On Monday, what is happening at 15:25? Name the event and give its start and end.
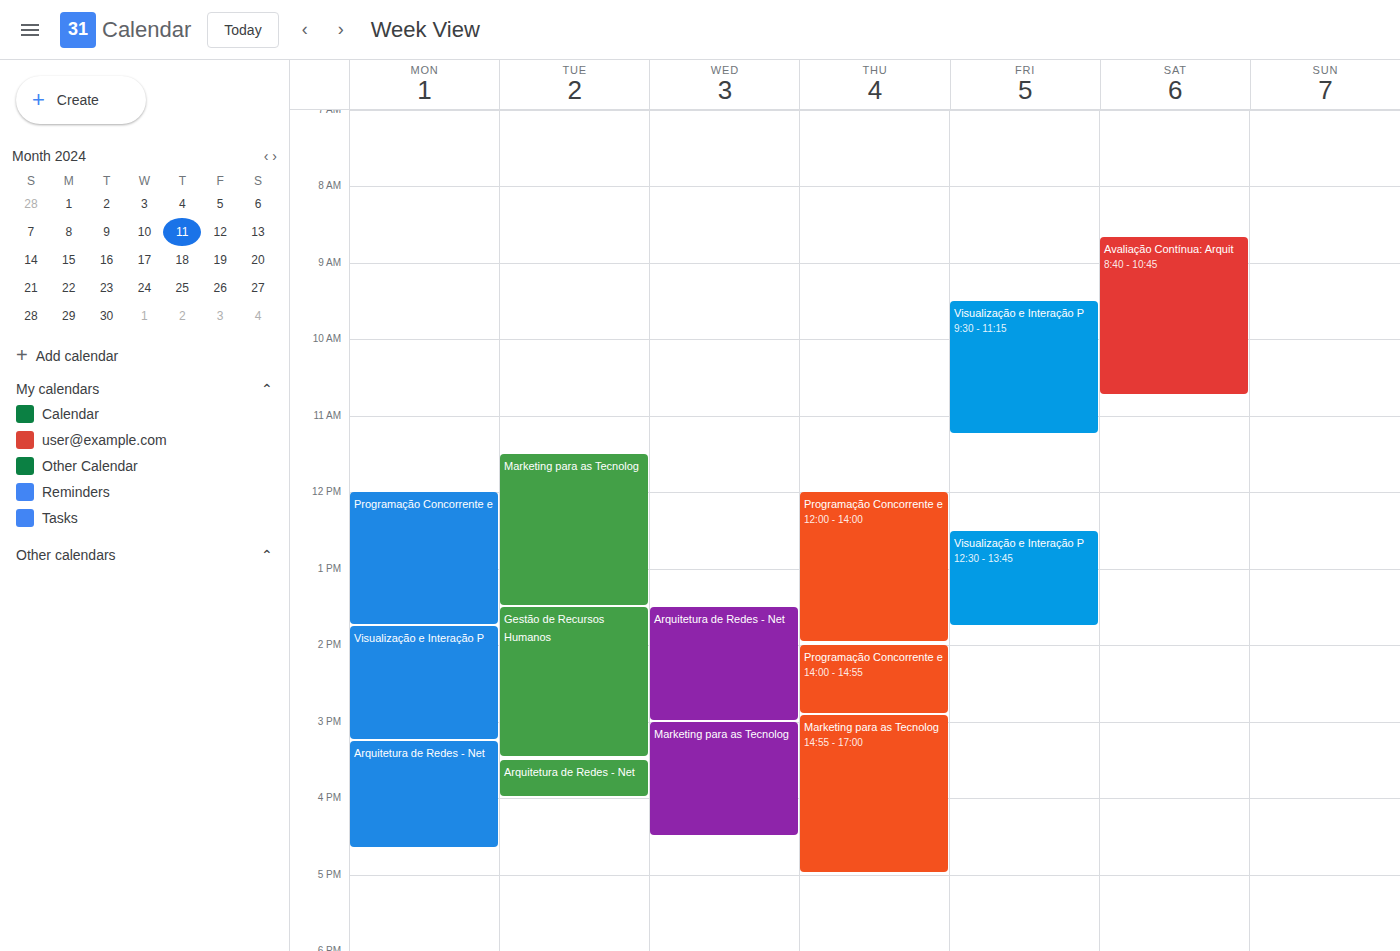
"Arquitetura de Redes - Net", 15:15 to 16:40